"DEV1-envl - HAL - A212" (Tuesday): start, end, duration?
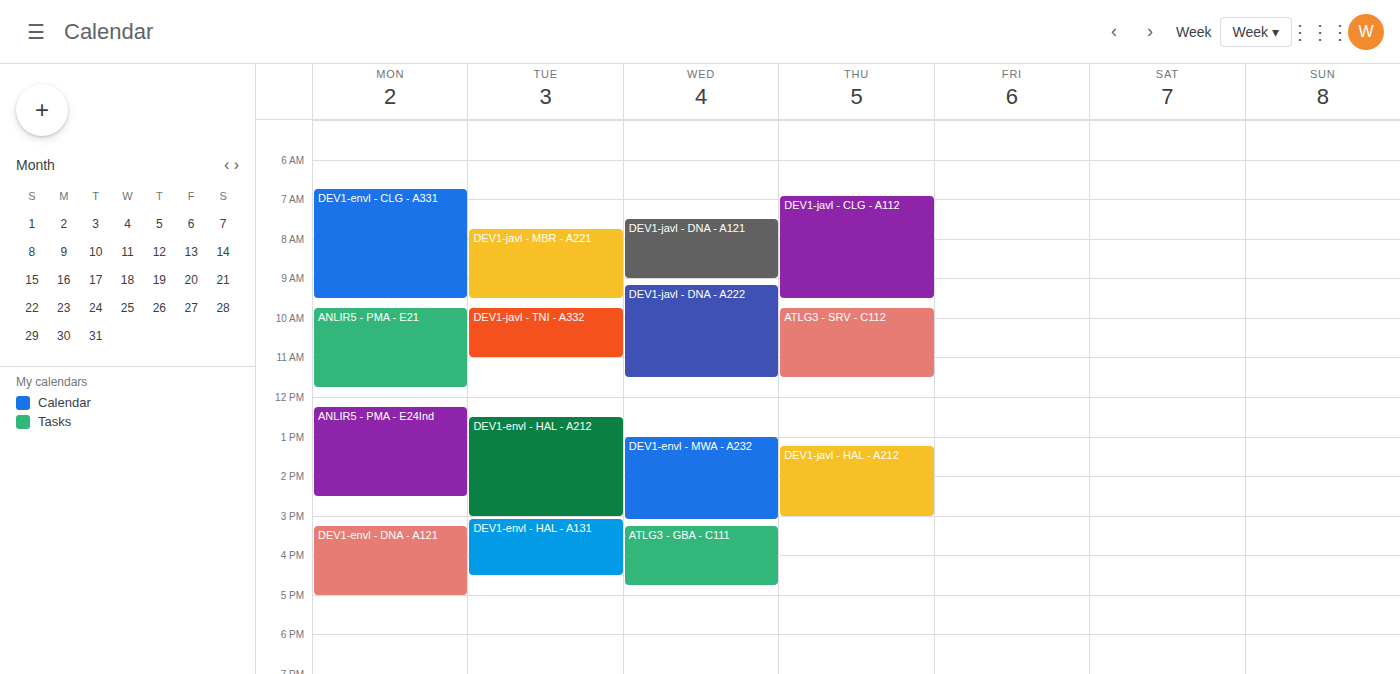
12:30 PM to 3:00 PM, 2 hours 30 minutes